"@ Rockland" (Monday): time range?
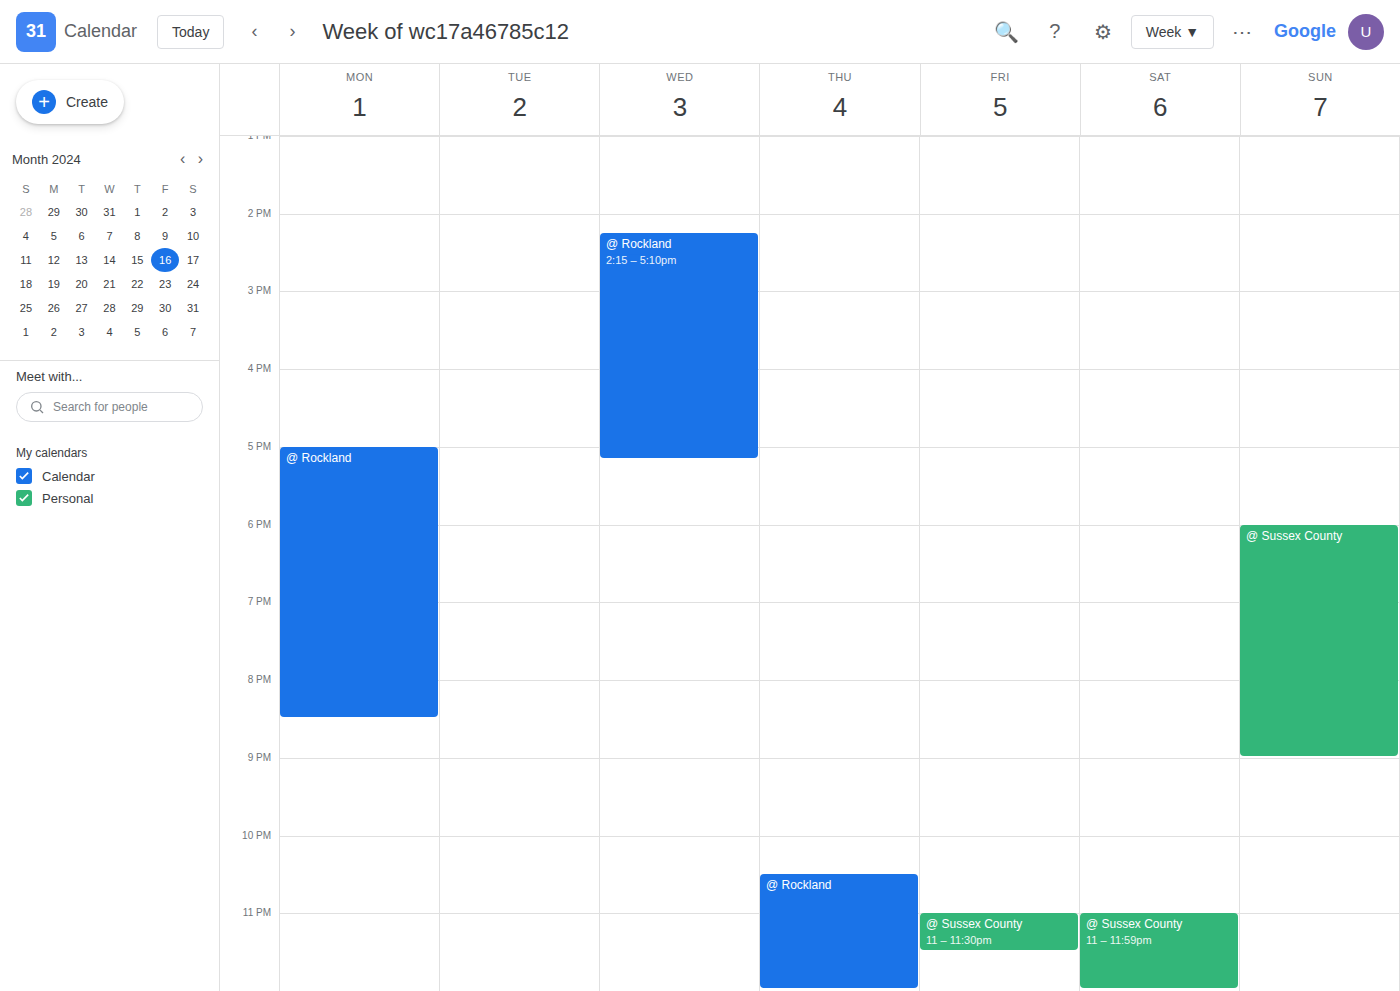
17:00 to 20:30